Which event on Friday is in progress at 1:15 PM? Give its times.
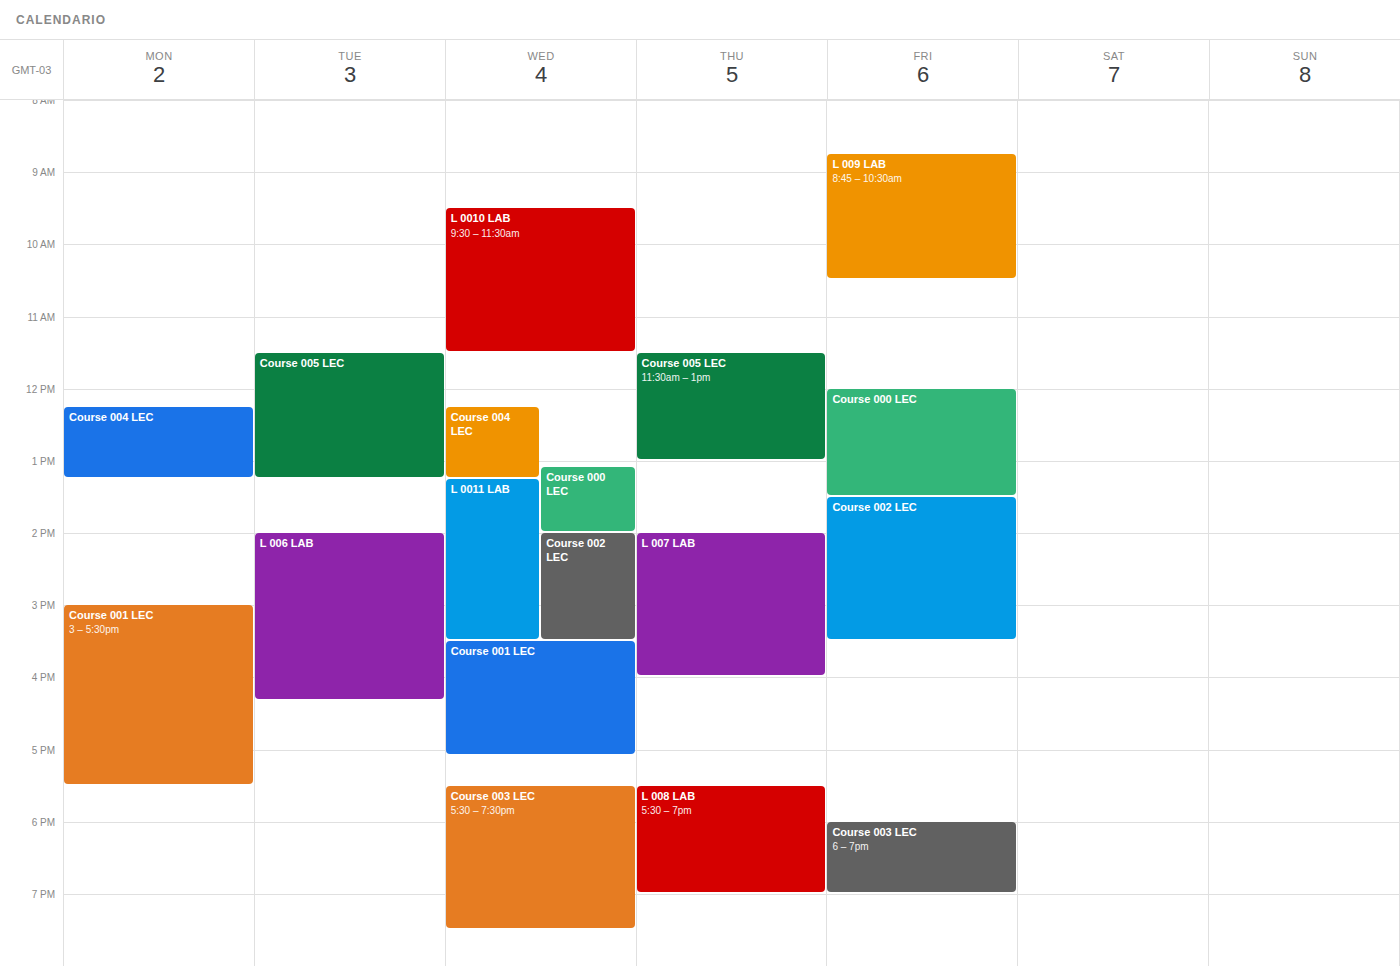
"Course 000 LEC", 12:00 PM to 1:30 PM